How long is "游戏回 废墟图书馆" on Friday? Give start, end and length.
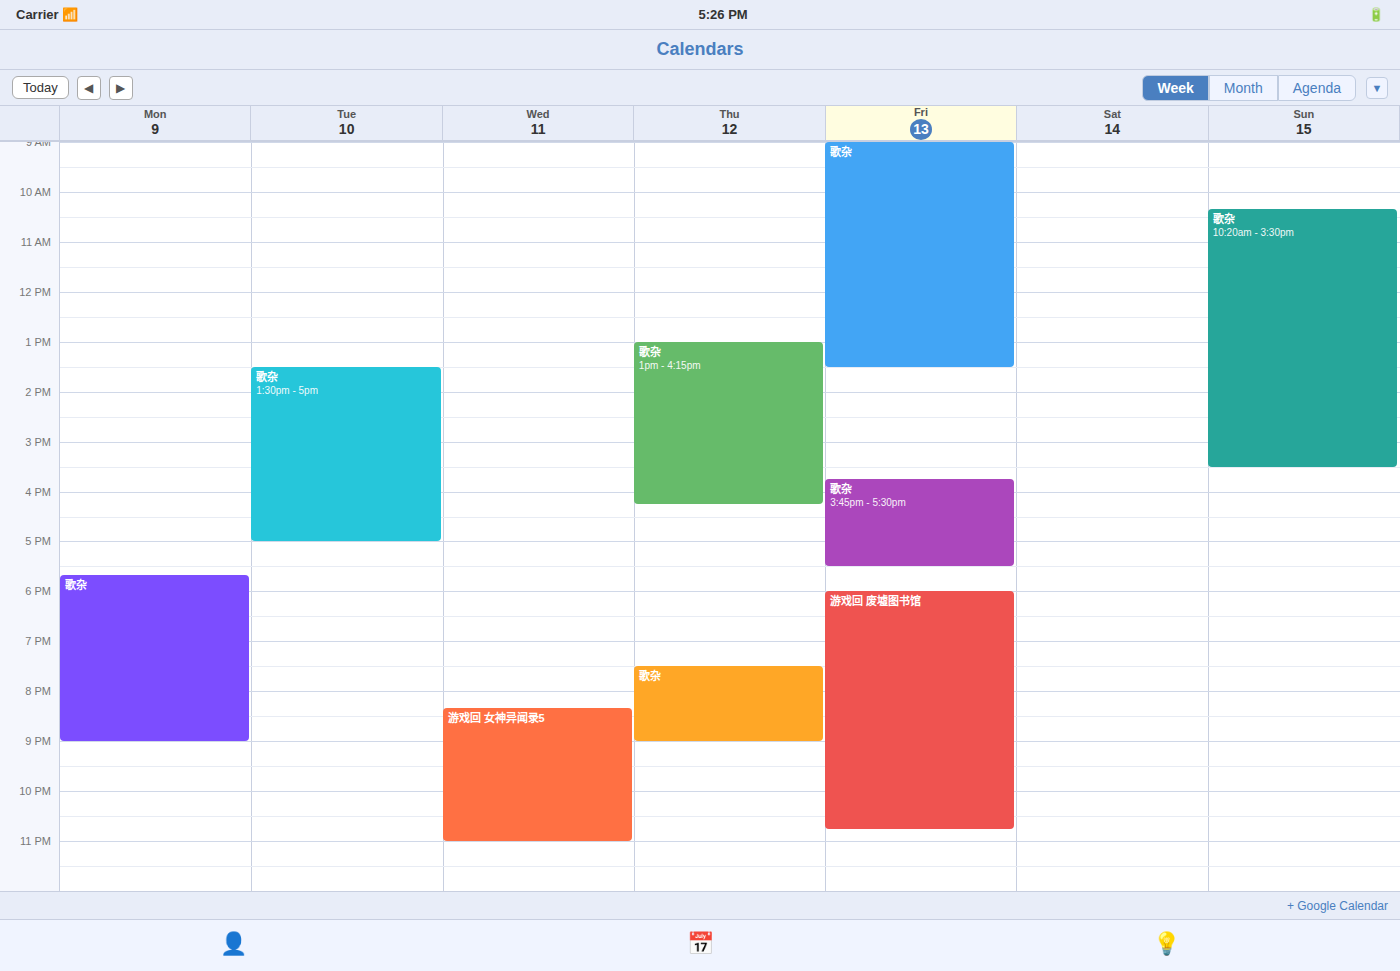
6:00 PM to 10:45 PM, 4 hours 45 minutes